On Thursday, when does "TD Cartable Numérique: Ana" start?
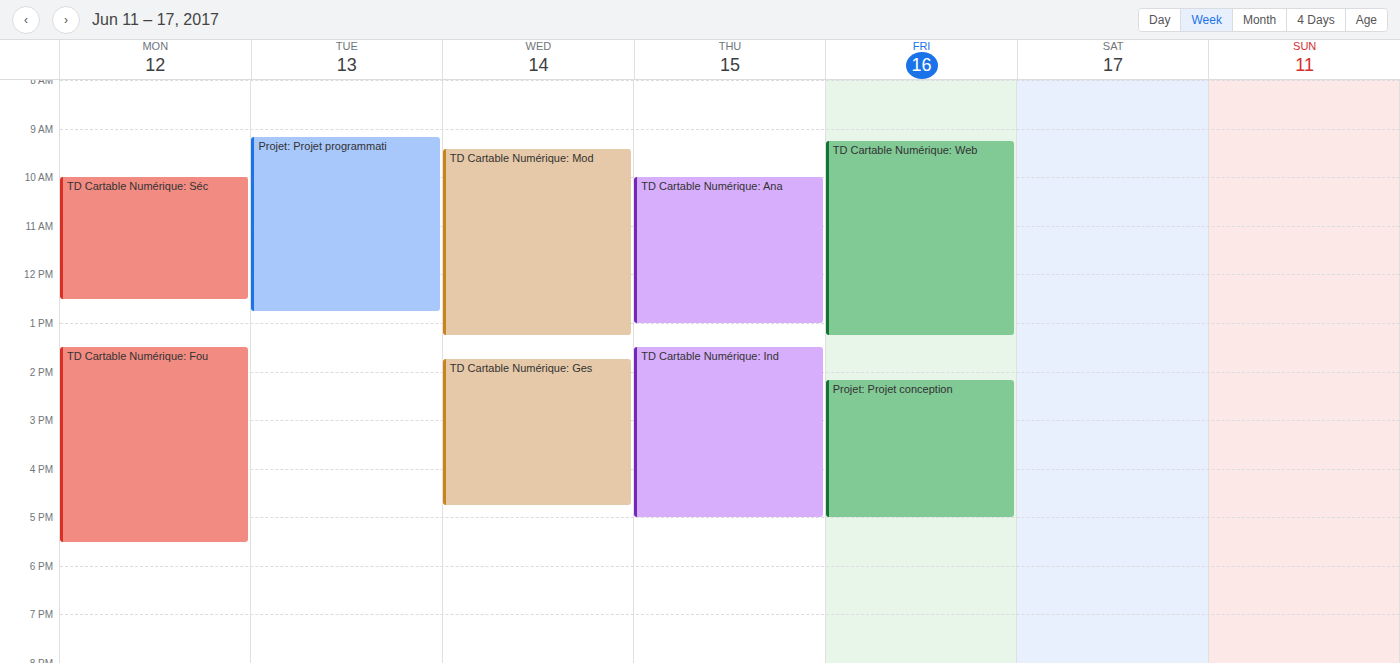
10:00 AM